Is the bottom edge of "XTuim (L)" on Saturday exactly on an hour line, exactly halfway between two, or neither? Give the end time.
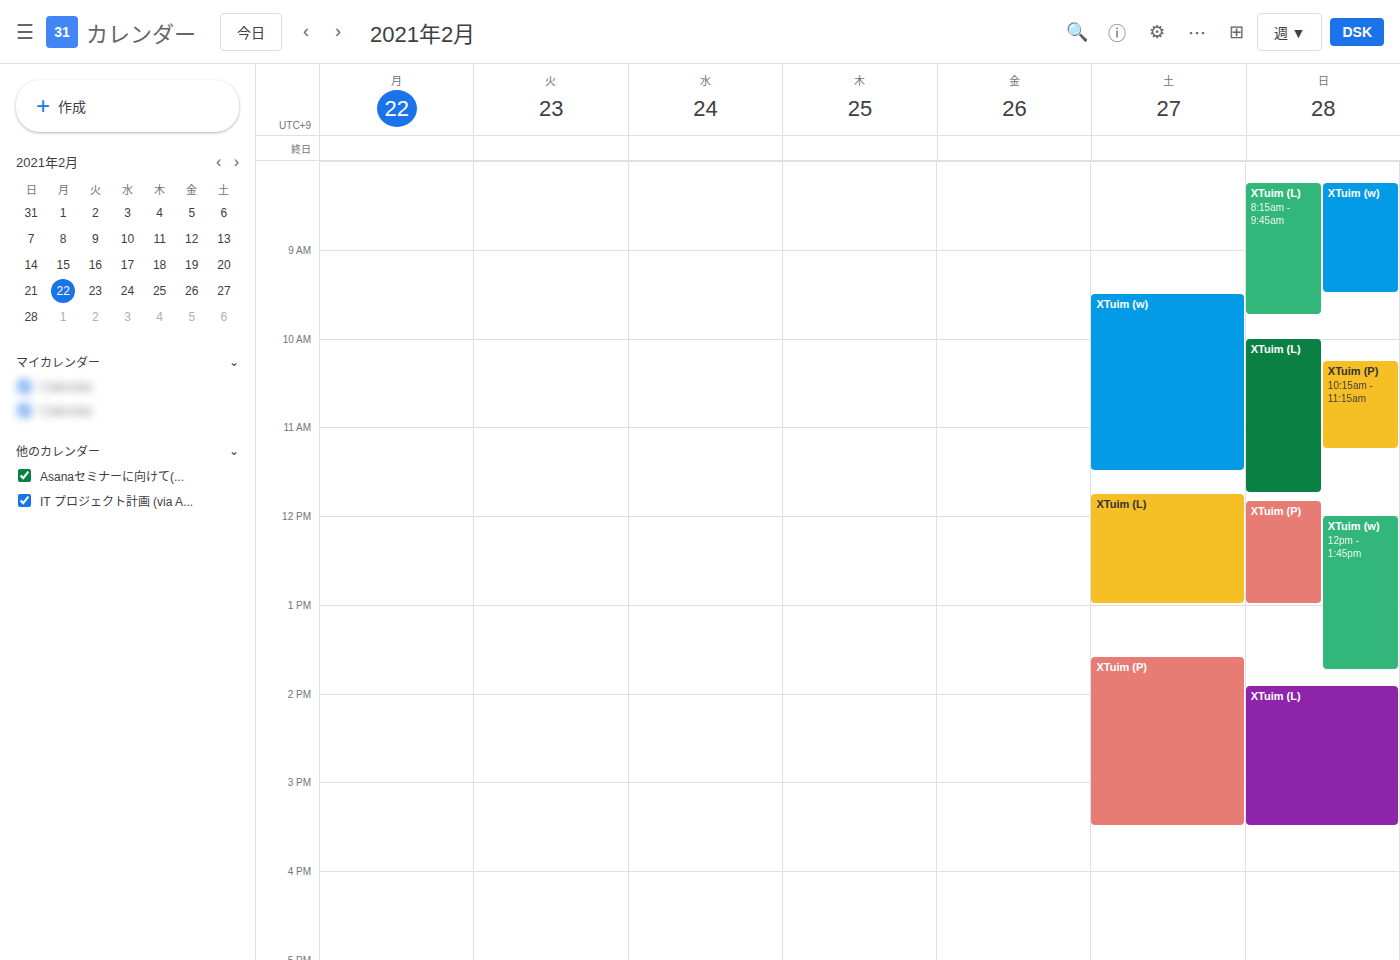
1:00 PM -- exactly on the 1 PM line.